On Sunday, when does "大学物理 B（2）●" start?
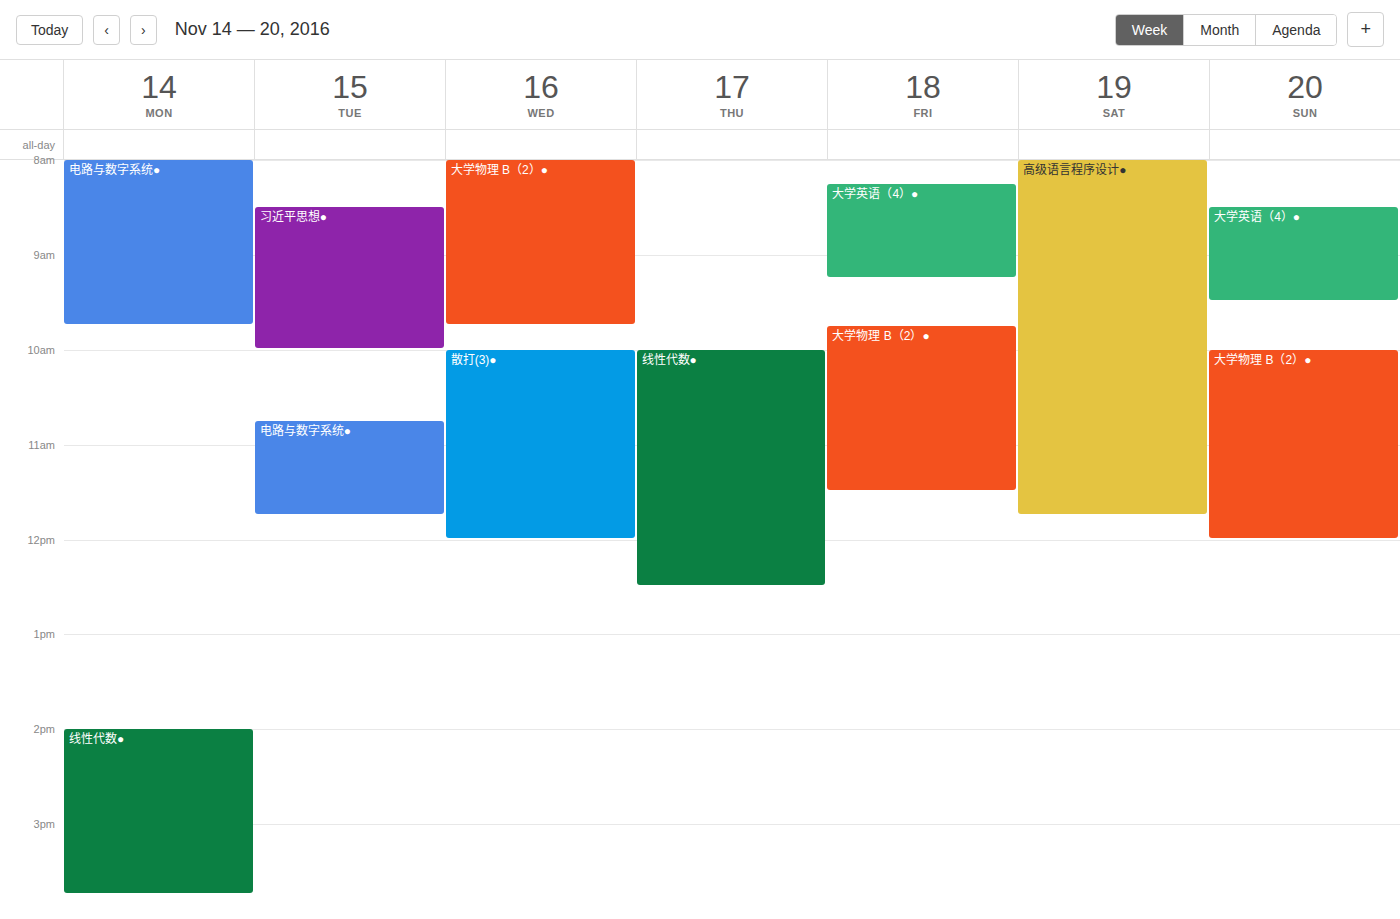
10:00 AM